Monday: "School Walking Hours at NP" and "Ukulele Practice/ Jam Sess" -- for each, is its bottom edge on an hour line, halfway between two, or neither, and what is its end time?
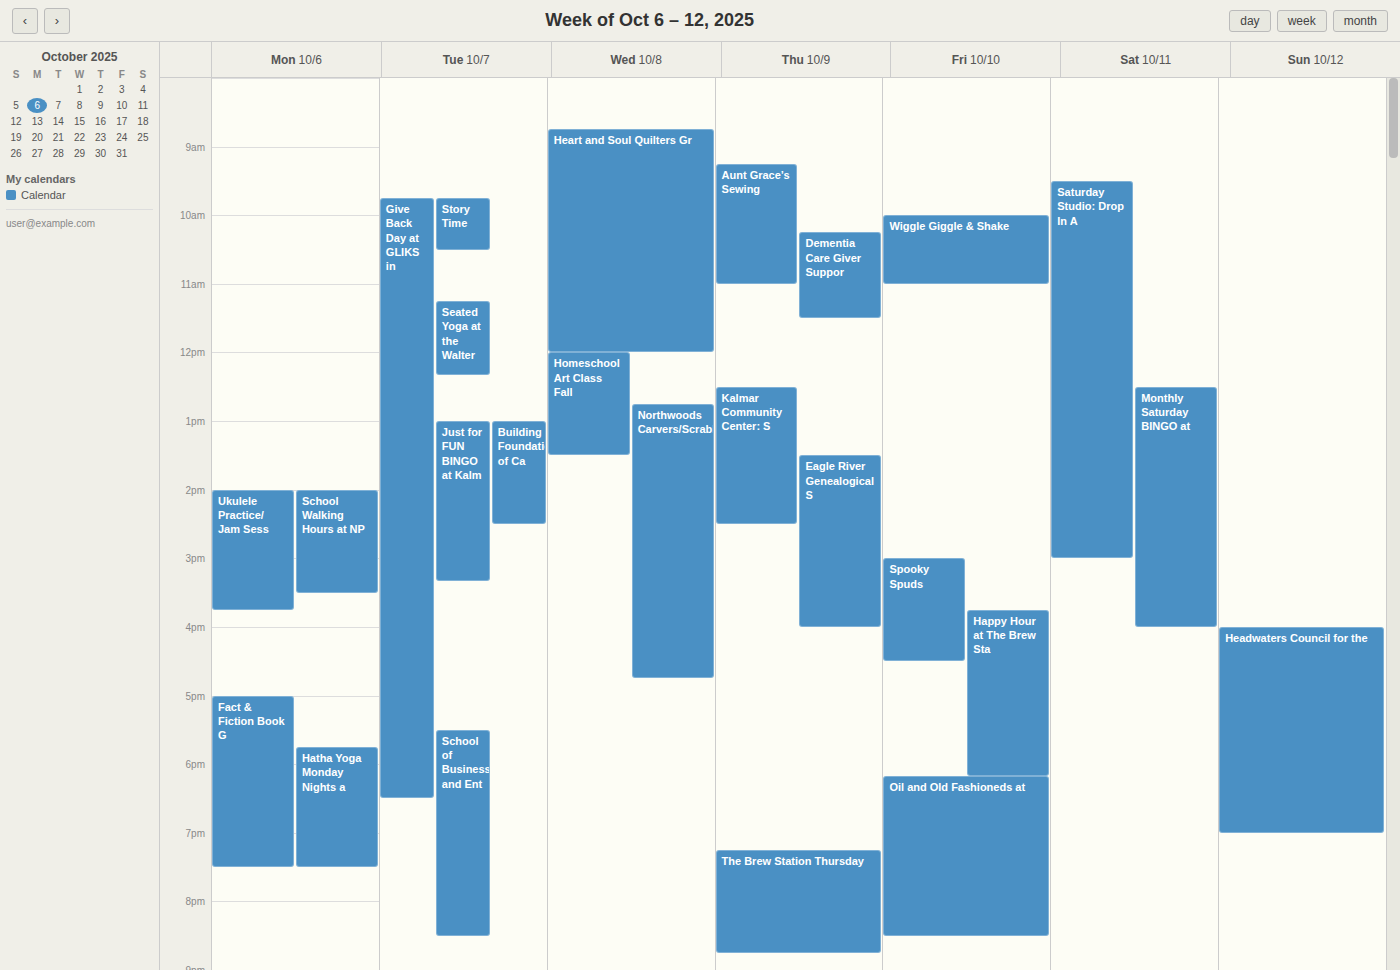
"School Walking Hours at NP": 3:30 PM, halfway between the 3 PM and 4 PM lines. "Ukulele Practice/ Jam Sess": 3:45 PM, neither: three quarters of the way from the 3 PM line to the 4 PM line.